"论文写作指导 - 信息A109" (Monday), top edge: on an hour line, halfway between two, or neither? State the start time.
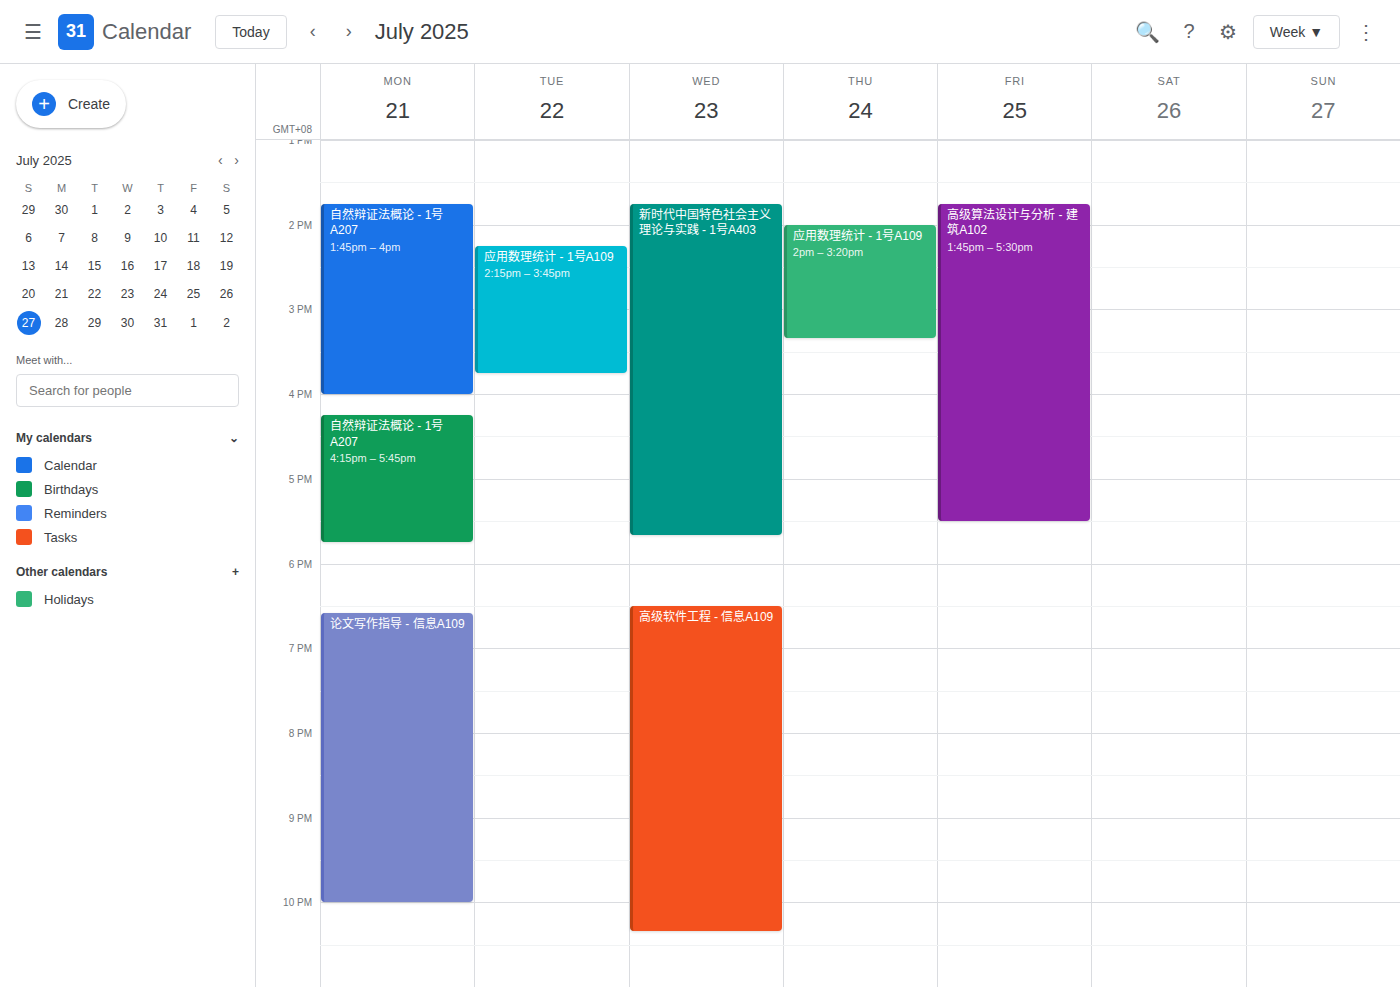
6:35 PM -- neither: 35 minutes below the 6 PM line and 25 minutes above the 7 PM line.